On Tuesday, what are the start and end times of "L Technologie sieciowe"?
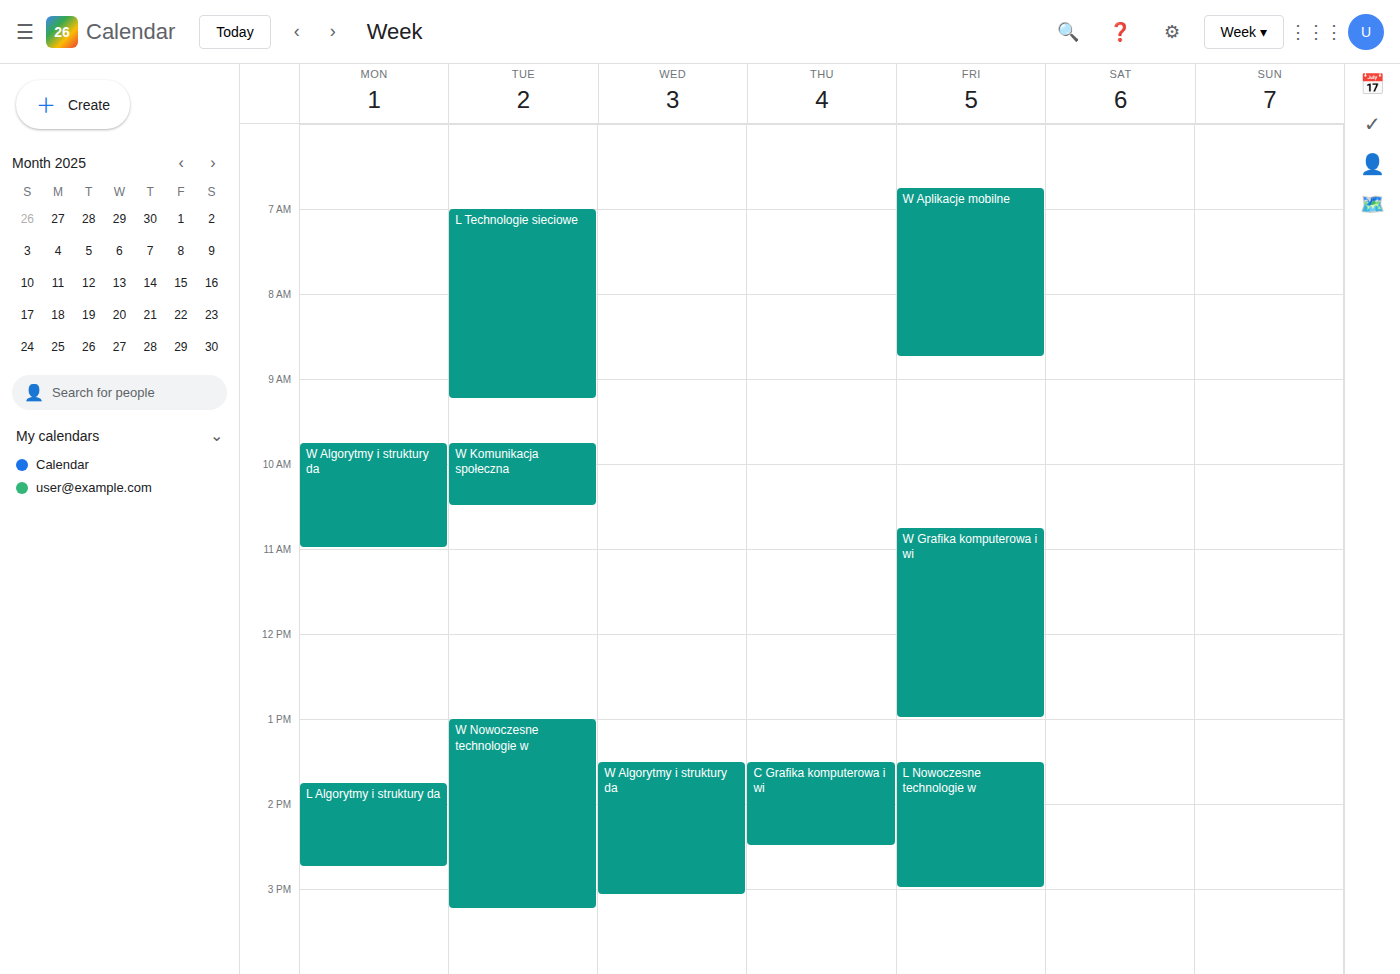
7:00 AM to 9:15 AM